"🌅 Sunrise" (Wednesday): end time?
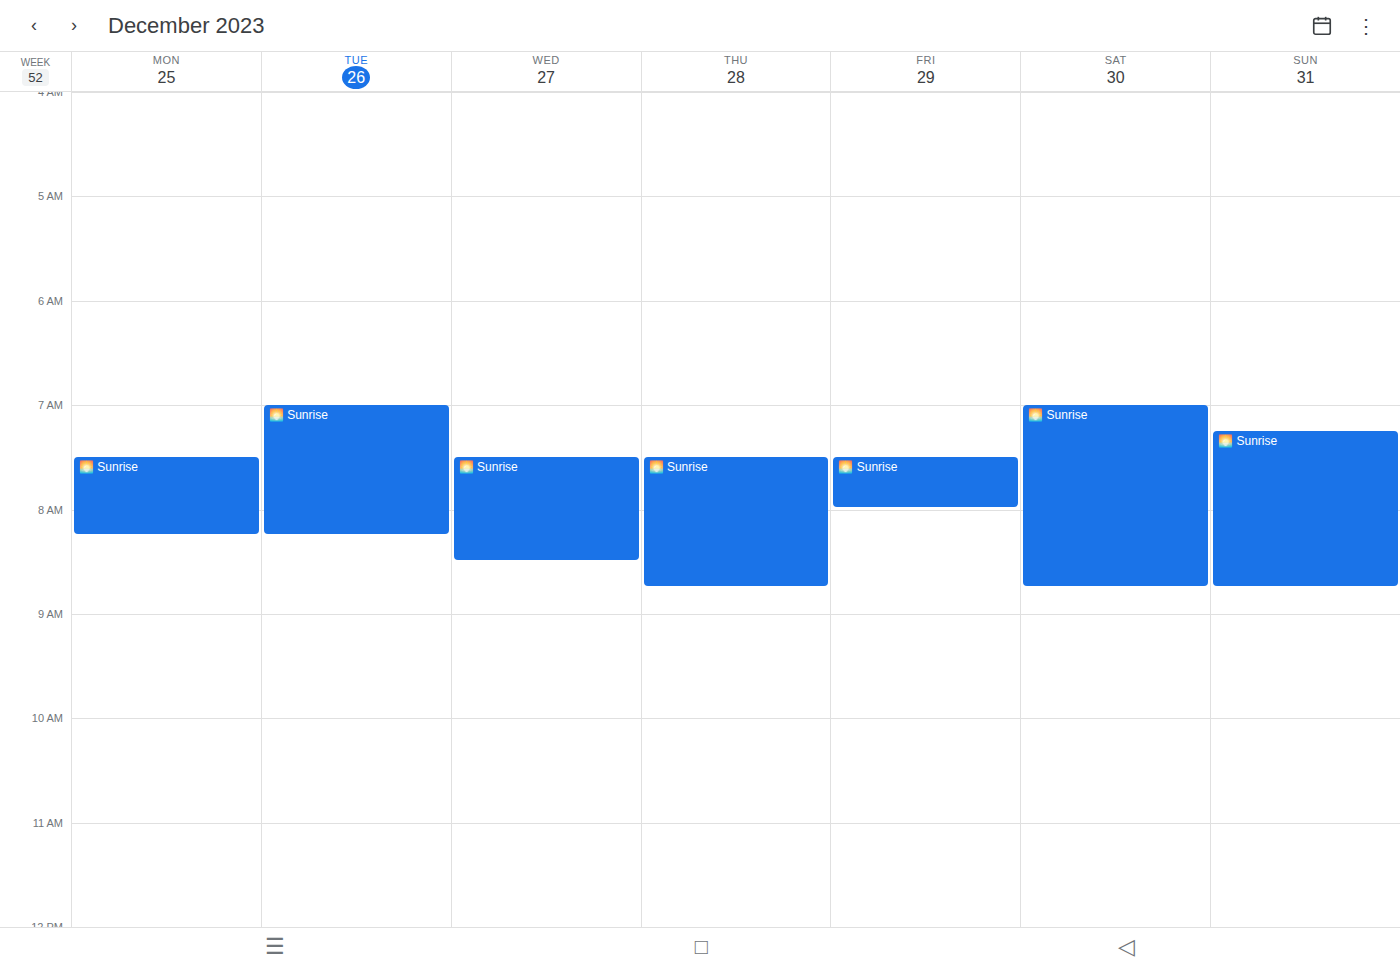
8:30 AM